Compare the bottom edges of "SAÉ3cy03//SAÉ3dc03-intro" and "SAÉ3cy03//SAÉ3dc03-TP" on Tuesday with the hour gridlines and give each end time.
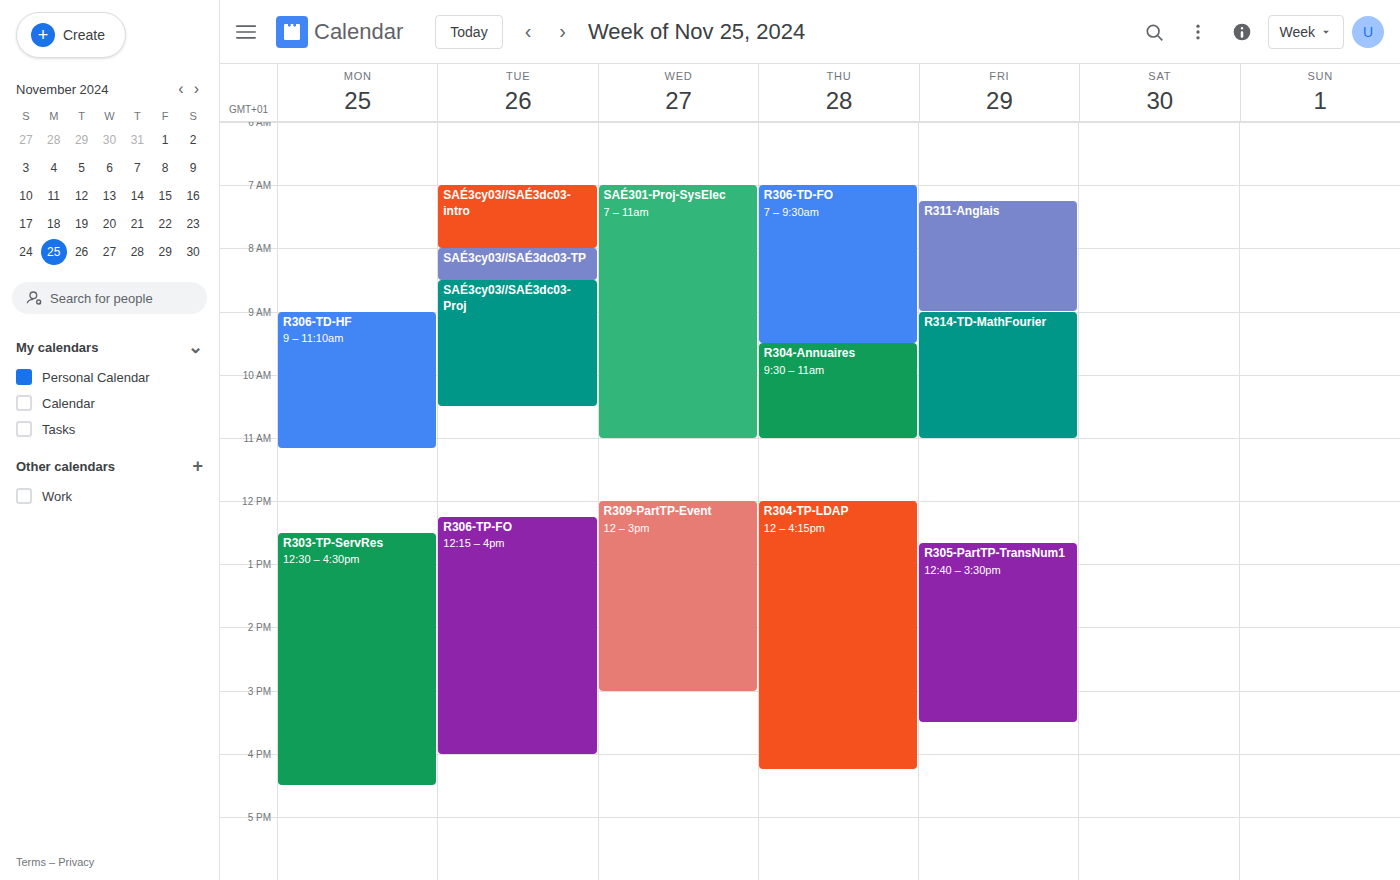
"SAÉ3cy03//SAÉ3dc03-intro": 8:00 AM, exactly on the 8 AM line. "SAÉ3cy03//SAÉ3dc03-TP": 8:30 AM, halfway between the 8 AM and 9 AM lines.